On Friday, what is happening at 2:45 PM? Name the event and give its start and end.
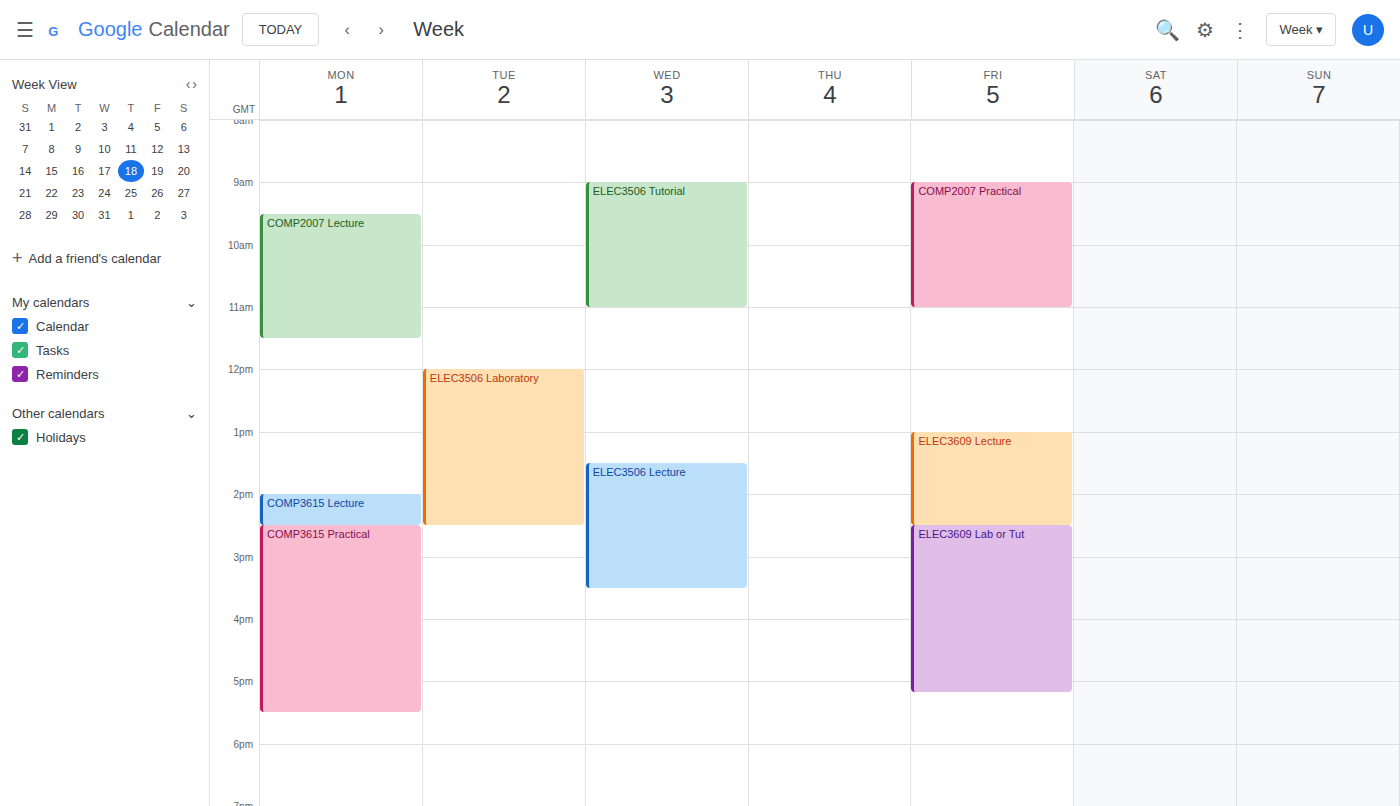
"ELEC3609 Lab or Tut", 2:30 PM to 5:10 PM